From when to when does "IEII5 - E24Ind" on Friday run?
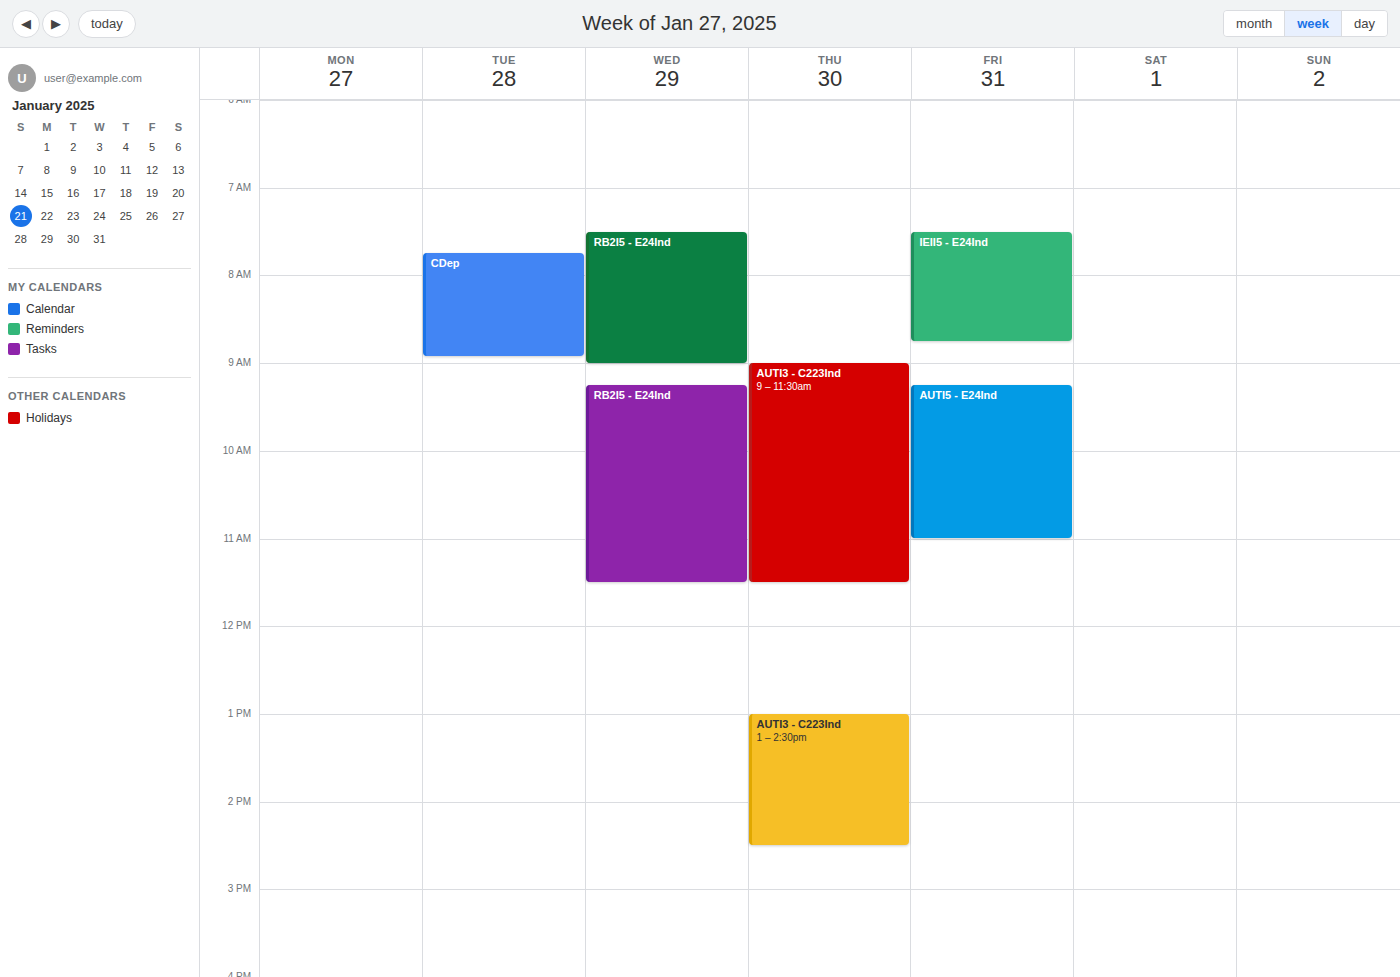
7:30 AM to 8:45 AM